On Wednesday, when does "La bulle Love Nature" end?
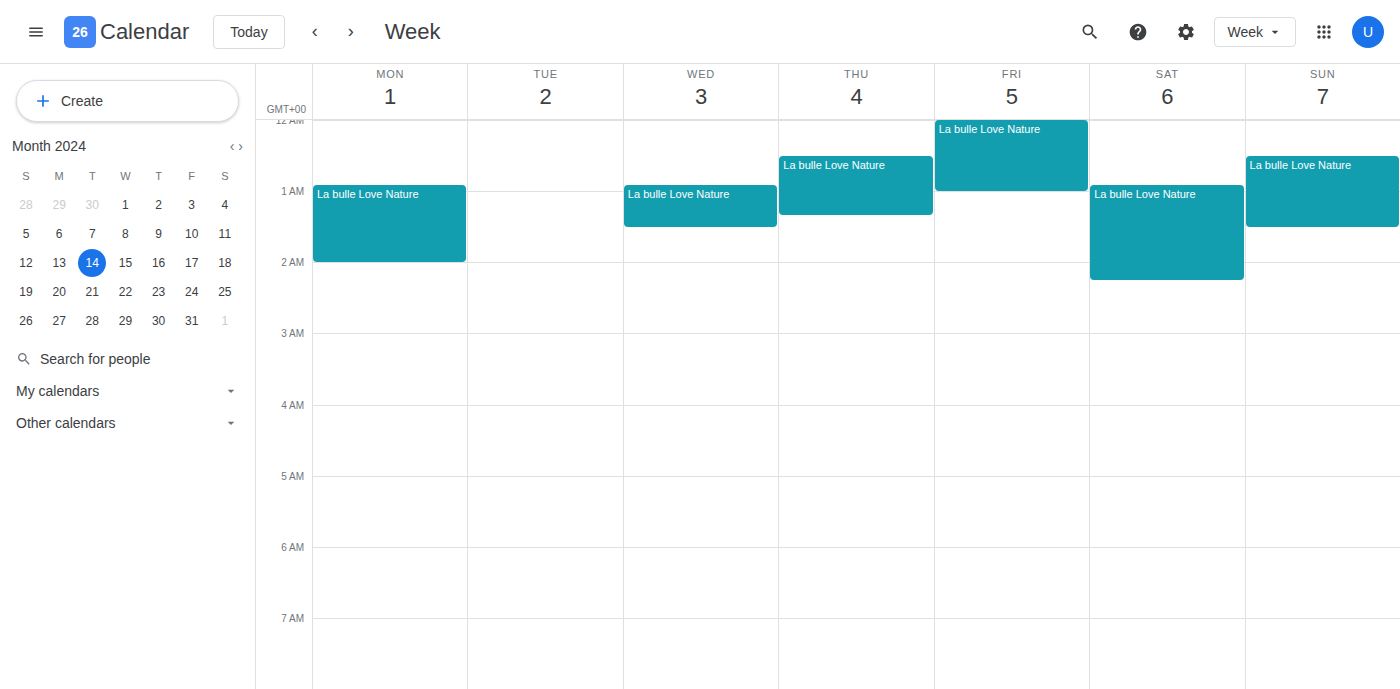
01:30